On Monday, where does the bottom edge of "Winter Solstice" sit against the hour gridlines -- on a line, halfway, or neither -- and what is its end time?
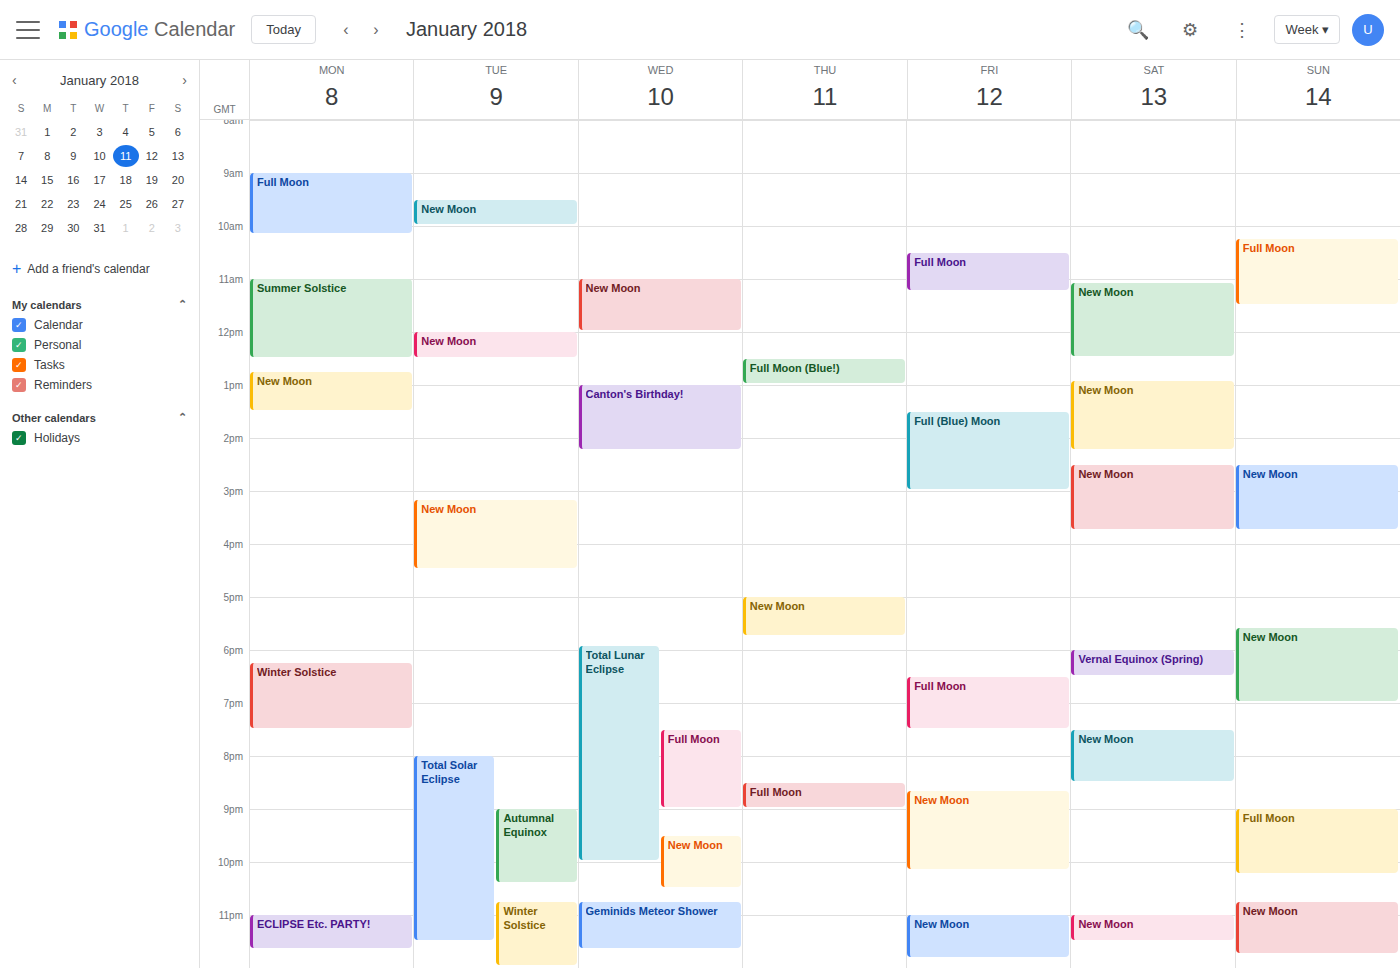
7:30 PM -- halfway between the 7 PM and 8 PM lines.